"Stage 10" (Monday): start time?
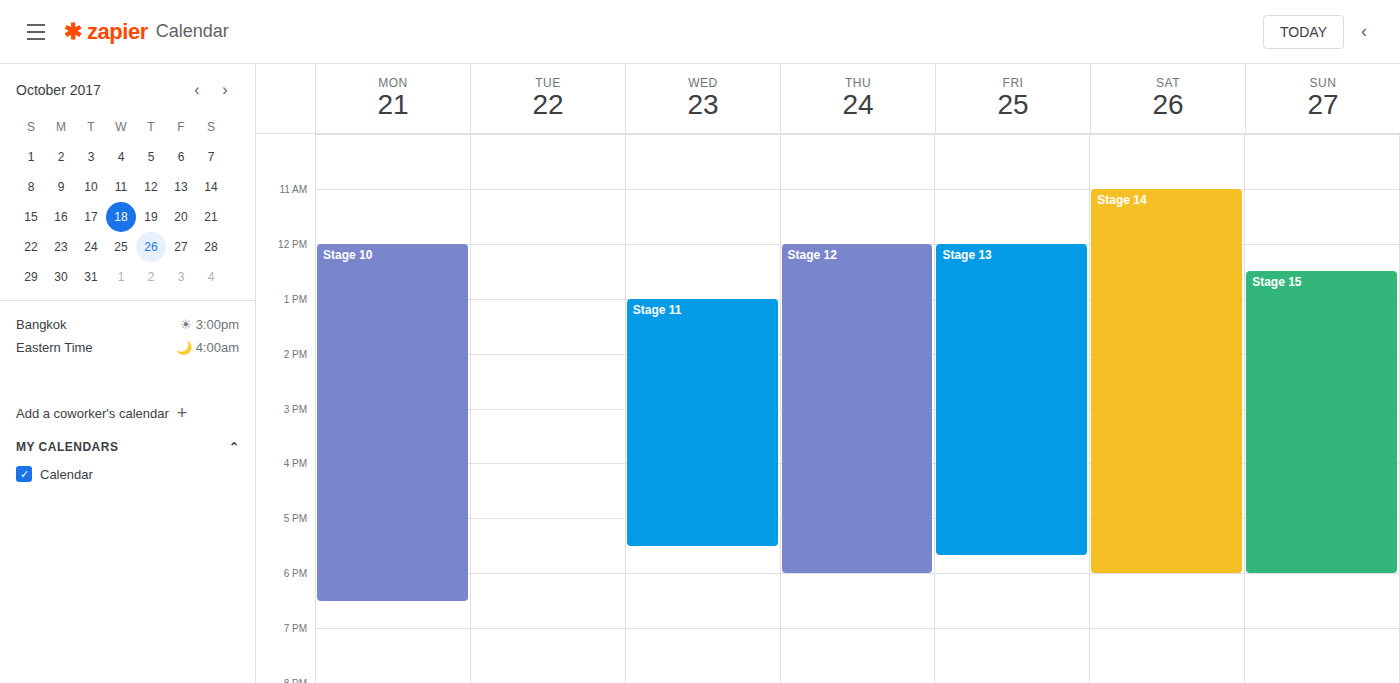
12:00 PM